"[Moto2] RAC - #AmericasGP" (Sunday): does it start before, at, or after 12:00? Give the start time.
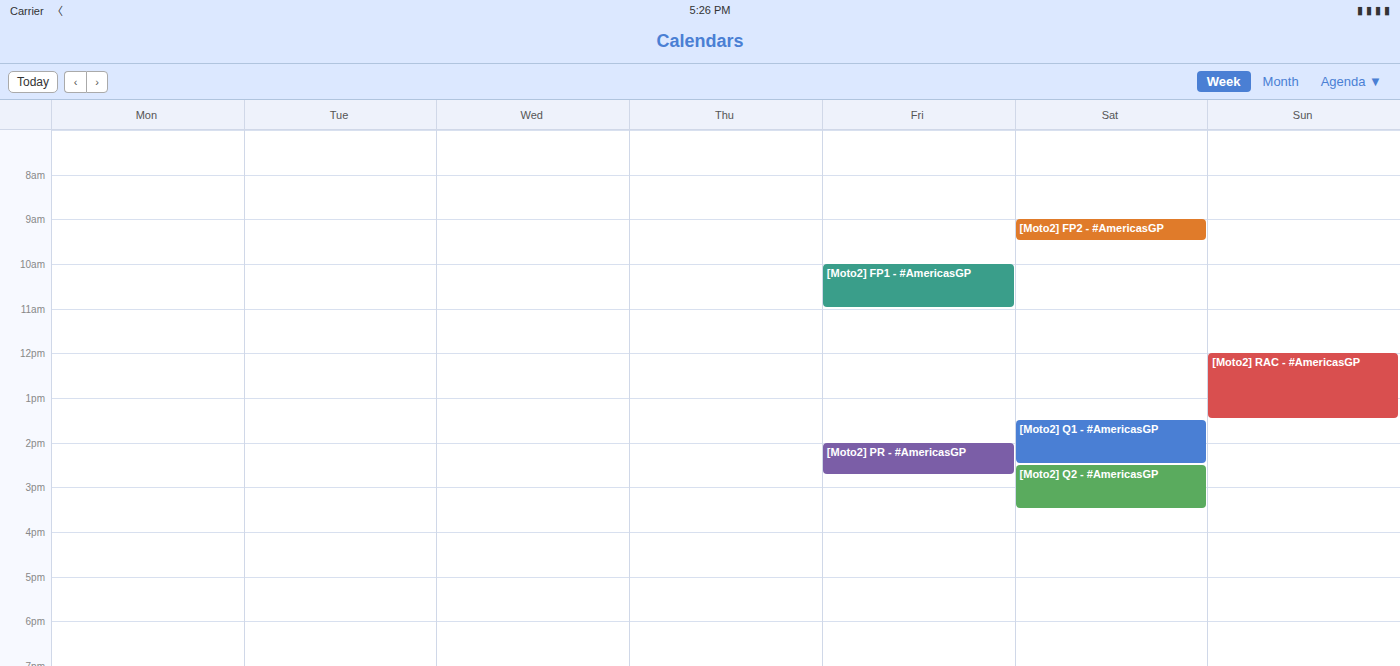
12:00 -- exactly at 12:00, on the 12:00 line.